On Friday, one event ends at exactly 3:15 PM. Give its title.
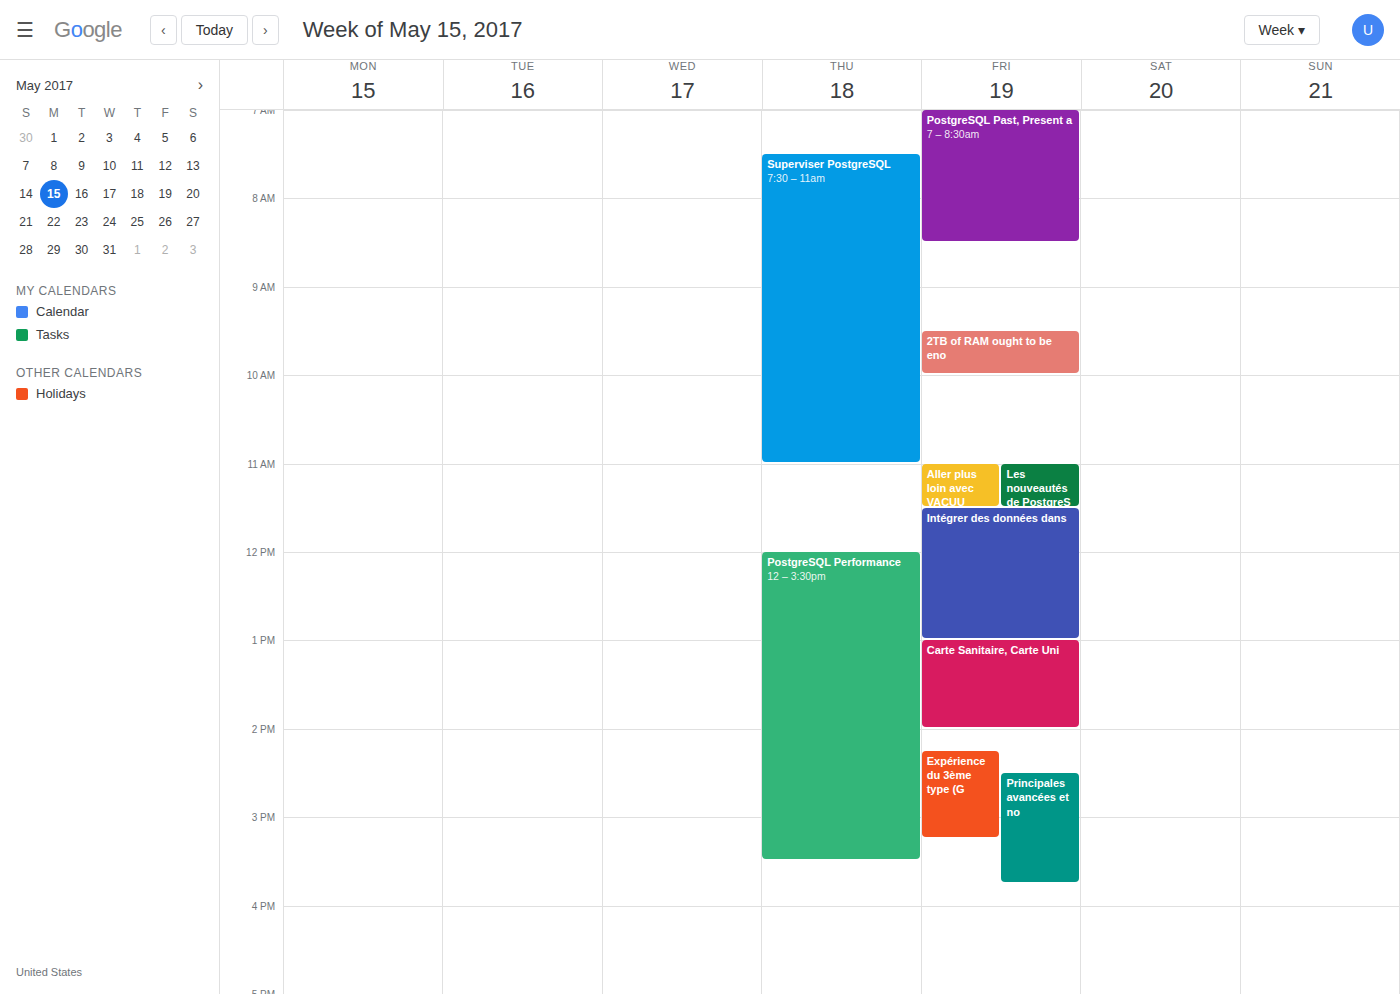
"Expérience du 3ème type (G"